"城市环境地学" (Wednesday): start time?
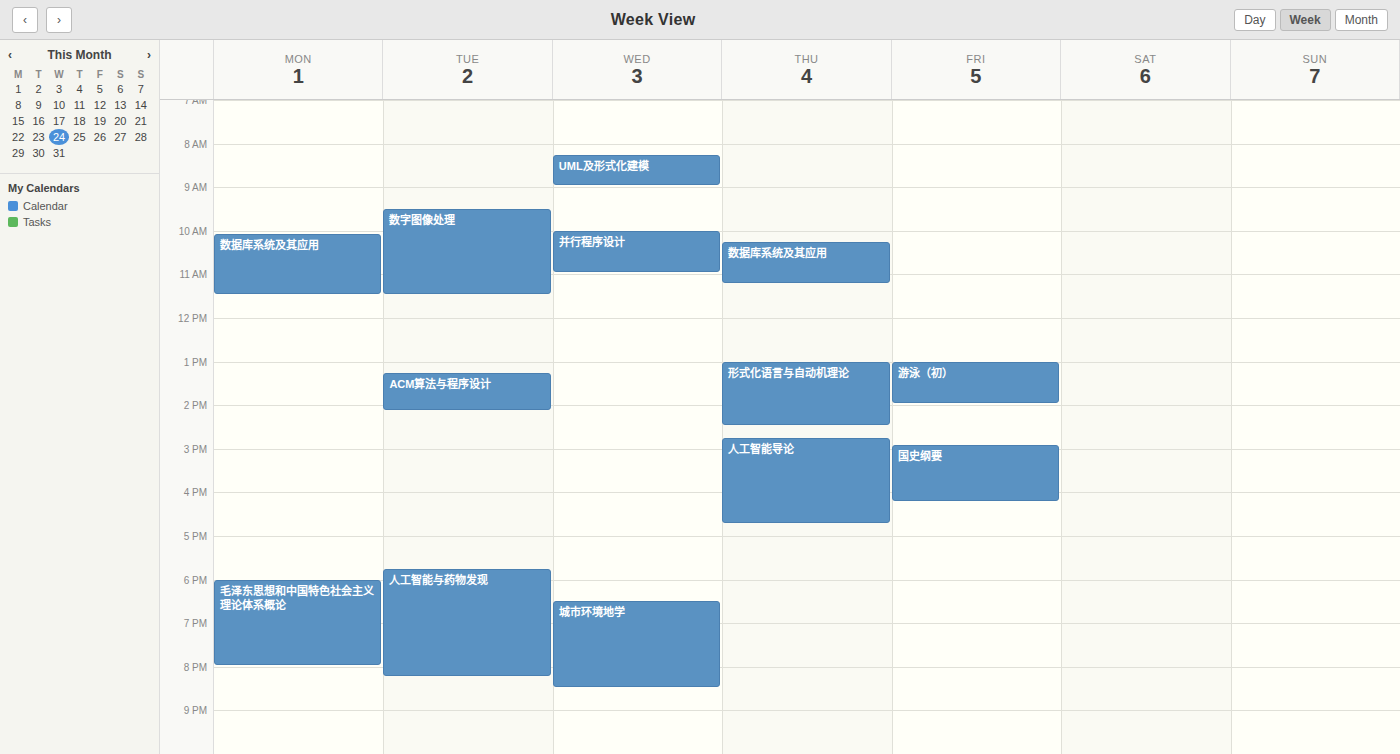
6:30 PM